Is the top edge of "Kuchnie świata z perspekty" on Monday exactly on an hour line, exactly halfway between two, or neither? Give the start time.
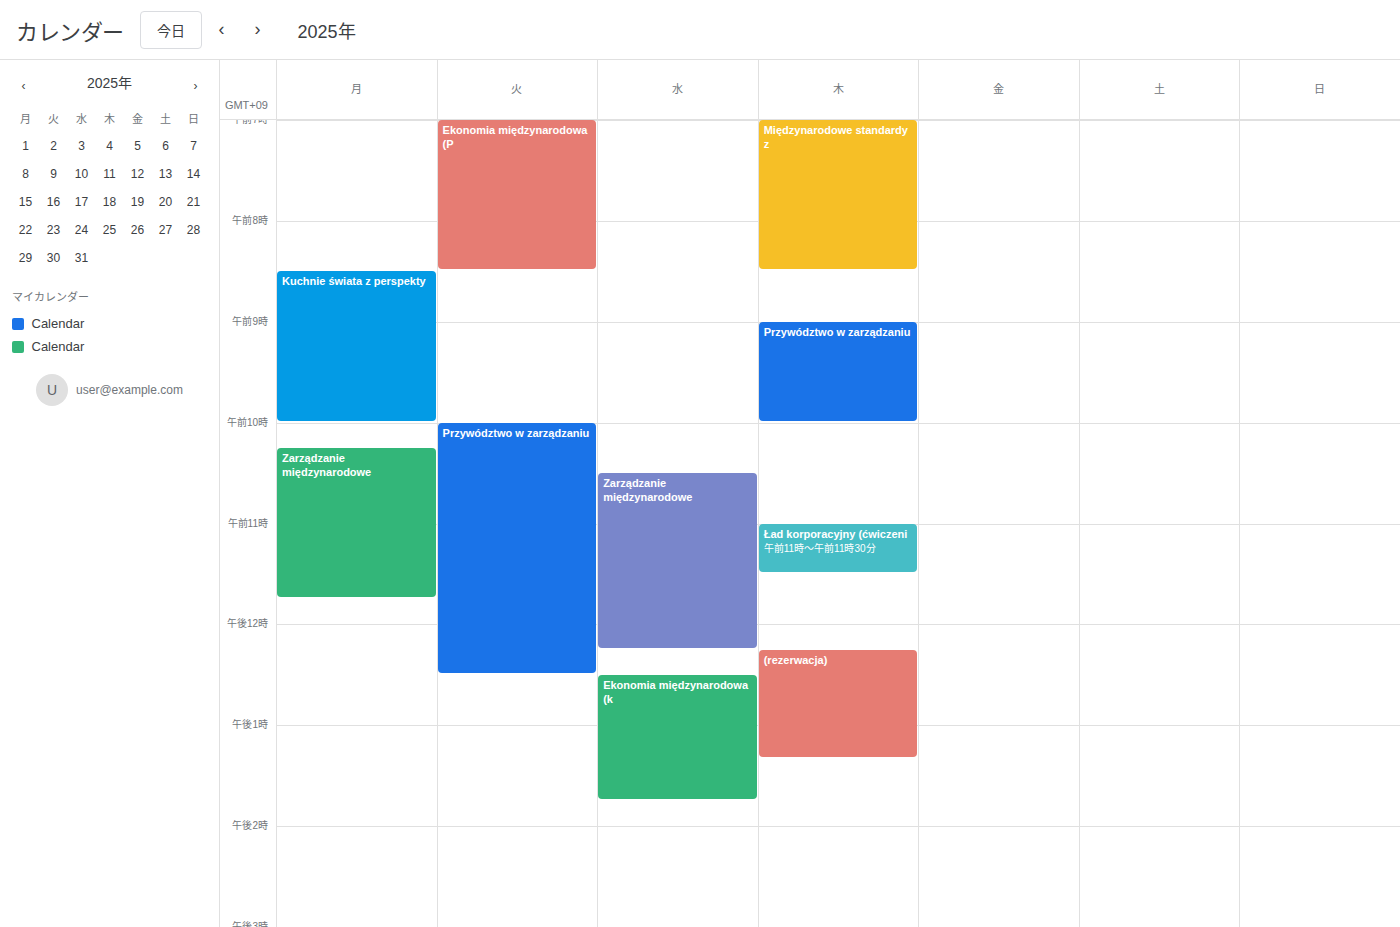
8:30 AM -- halfway between the 8 AM and 9 AM lines.